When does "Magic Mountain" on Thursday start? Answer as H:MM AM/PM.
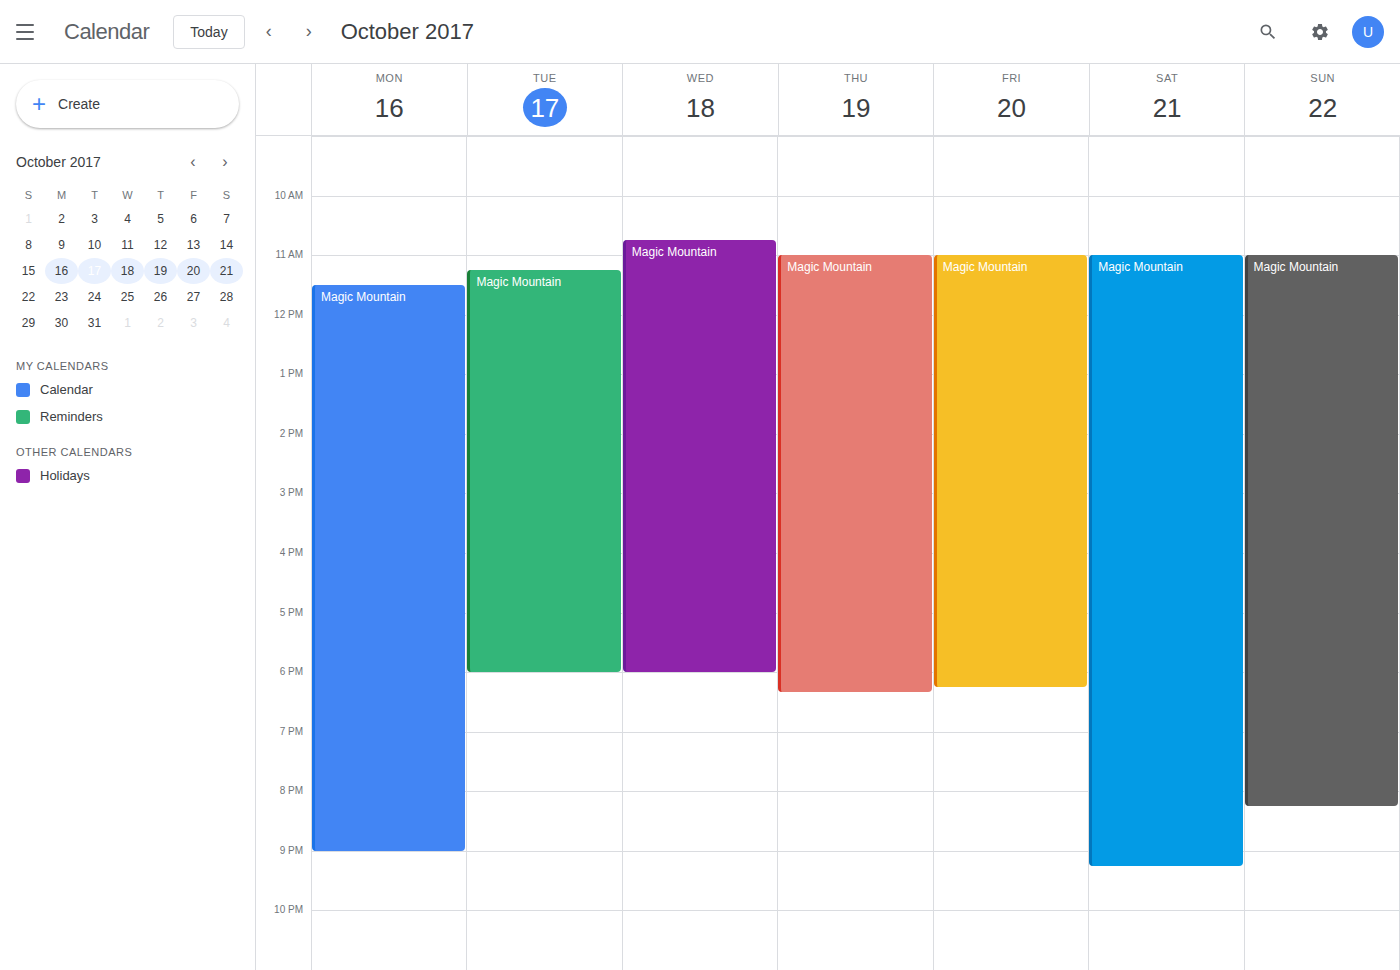
11:00 AM